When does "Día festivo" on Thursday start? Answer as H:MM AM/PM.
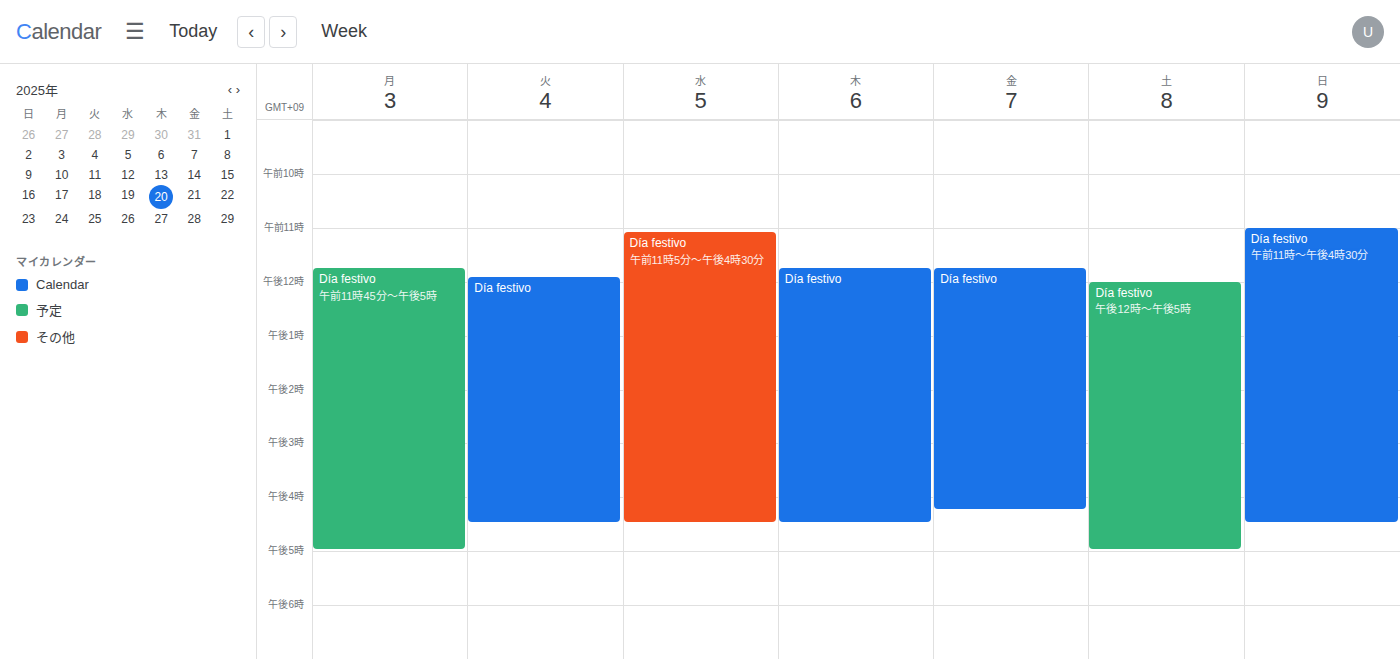
11:45 AM